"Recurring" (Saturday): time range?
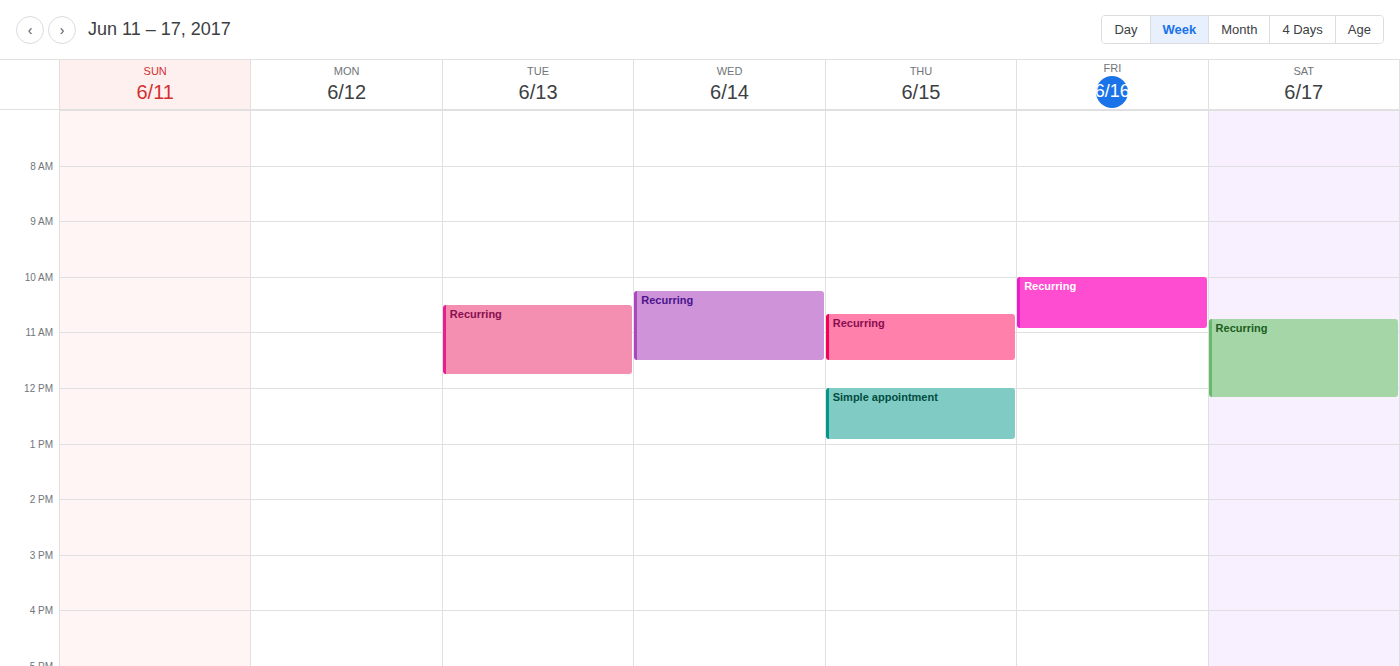
10:45 AM to 12:10 PM